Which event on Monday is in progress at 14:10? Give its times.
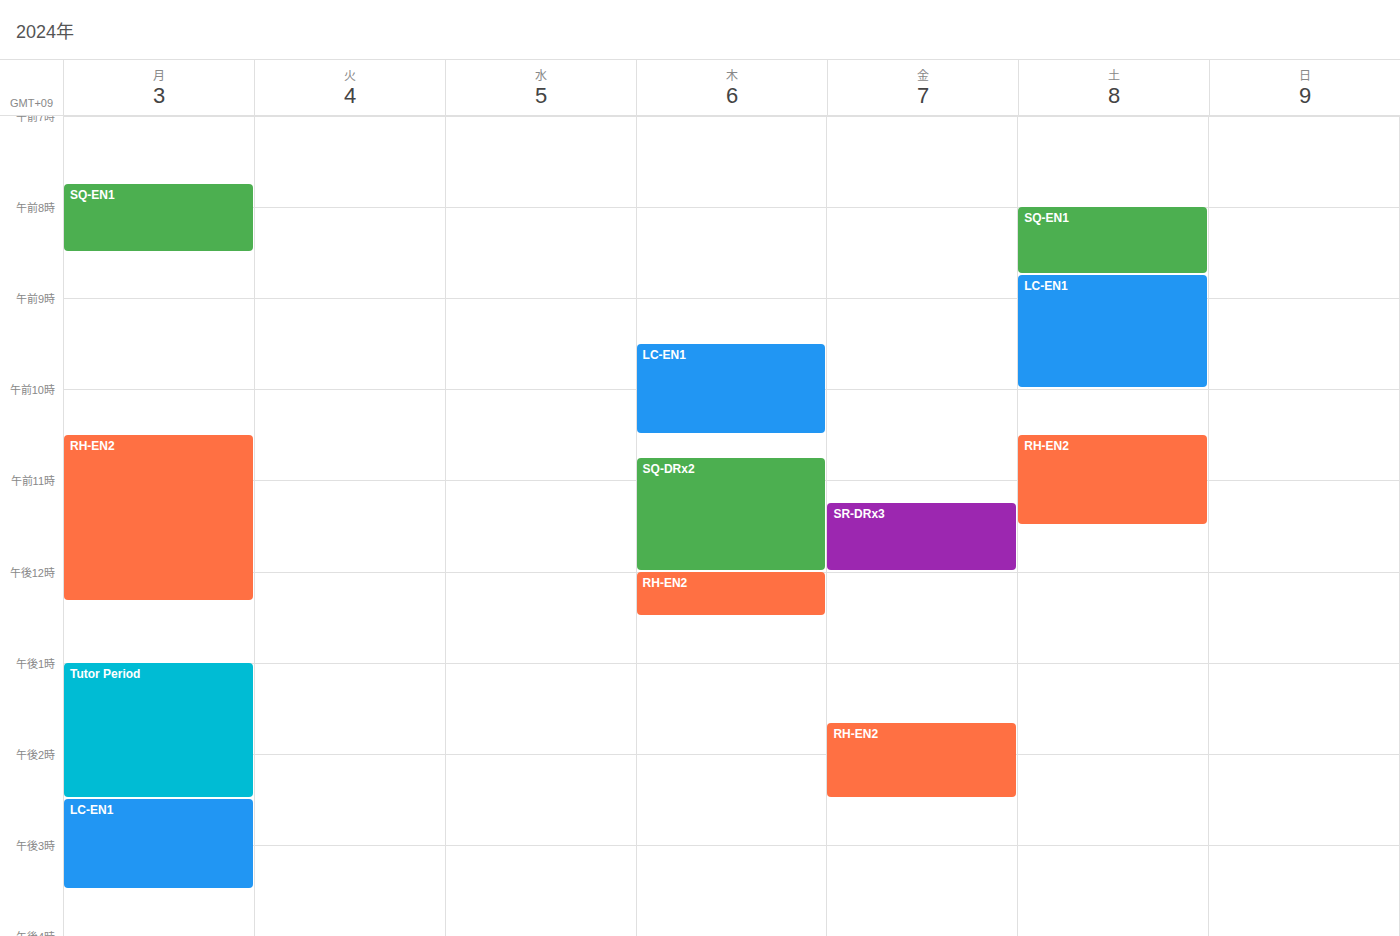
"Tutor Period", 13:00 to 14:30